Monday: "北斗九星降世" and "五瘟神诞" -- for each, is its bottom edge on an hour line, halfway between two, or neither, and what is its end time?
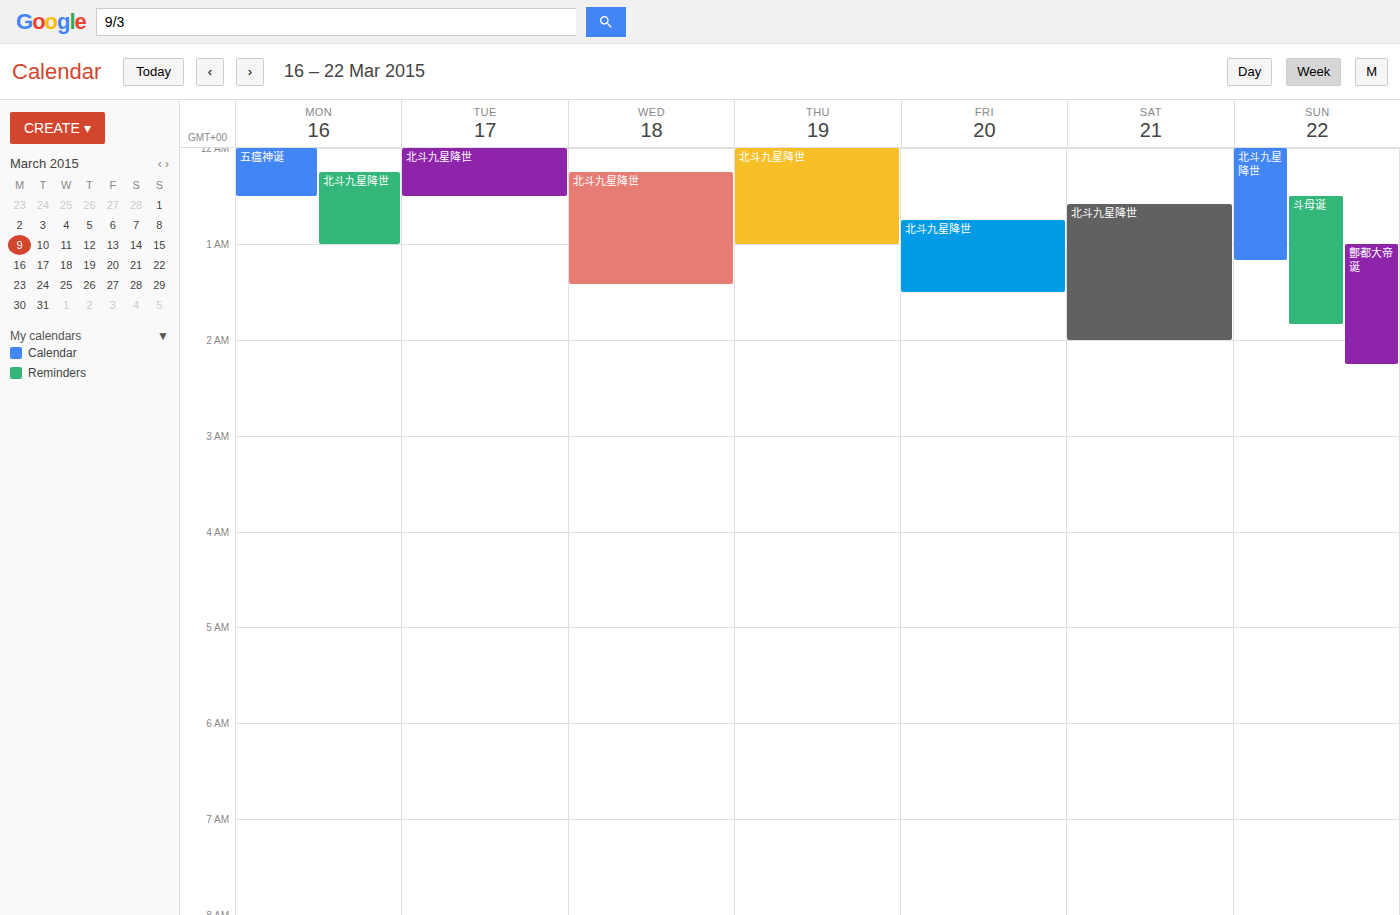
"北斗九星降世": 01:00, exactly on the 01:00 line. "五瘟神诞": 00:30, halfway between the 00:00 and 01:00 lines.